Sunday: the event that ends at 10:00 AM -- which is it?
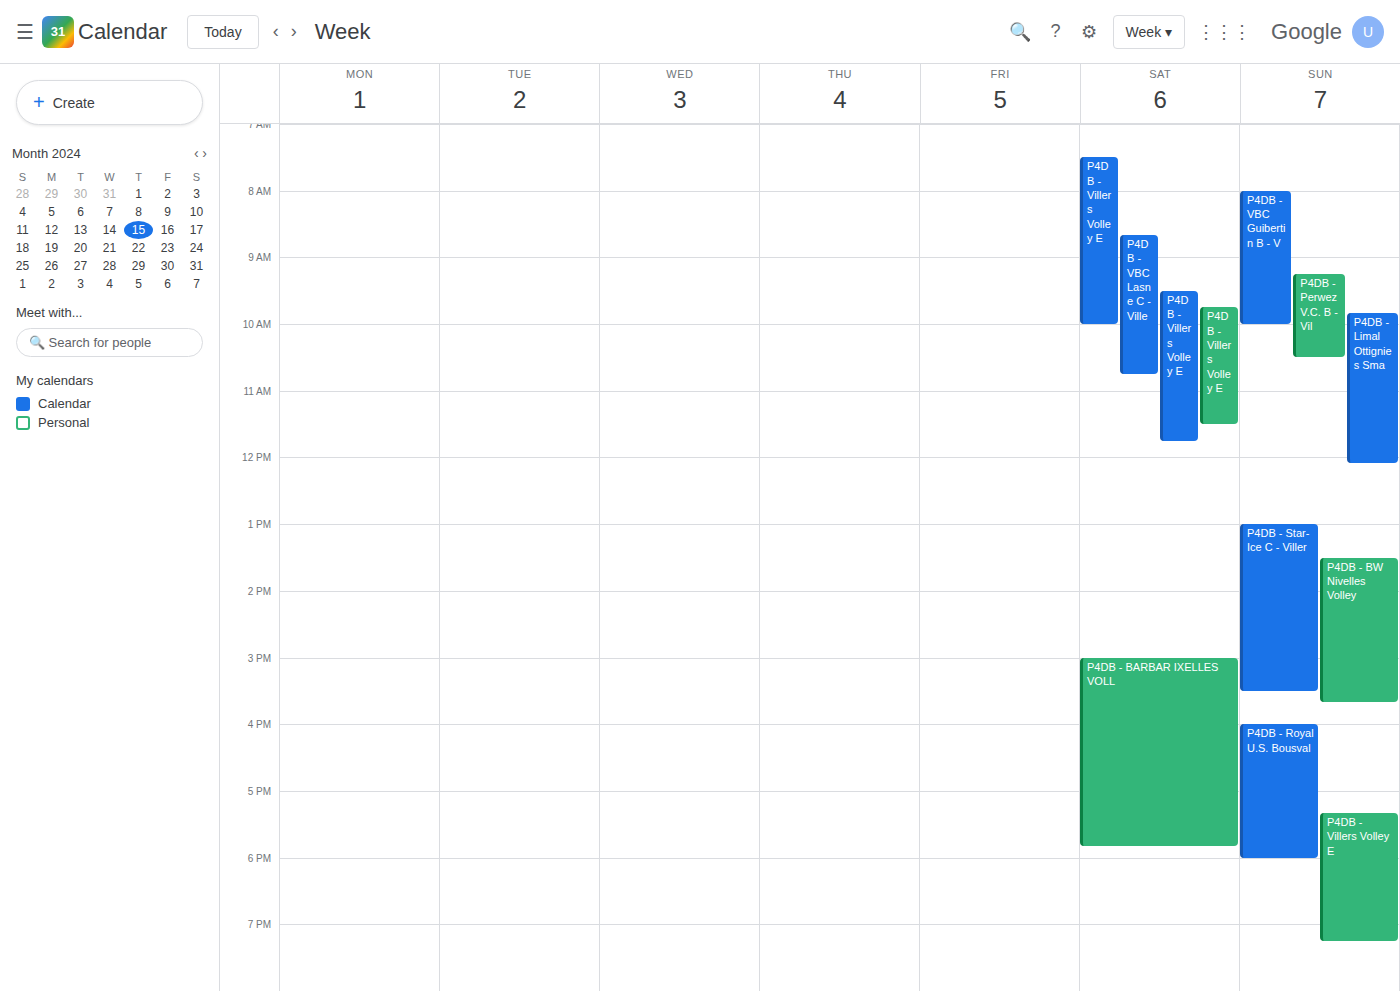
"P4DB - VBC Guibertin B - V"